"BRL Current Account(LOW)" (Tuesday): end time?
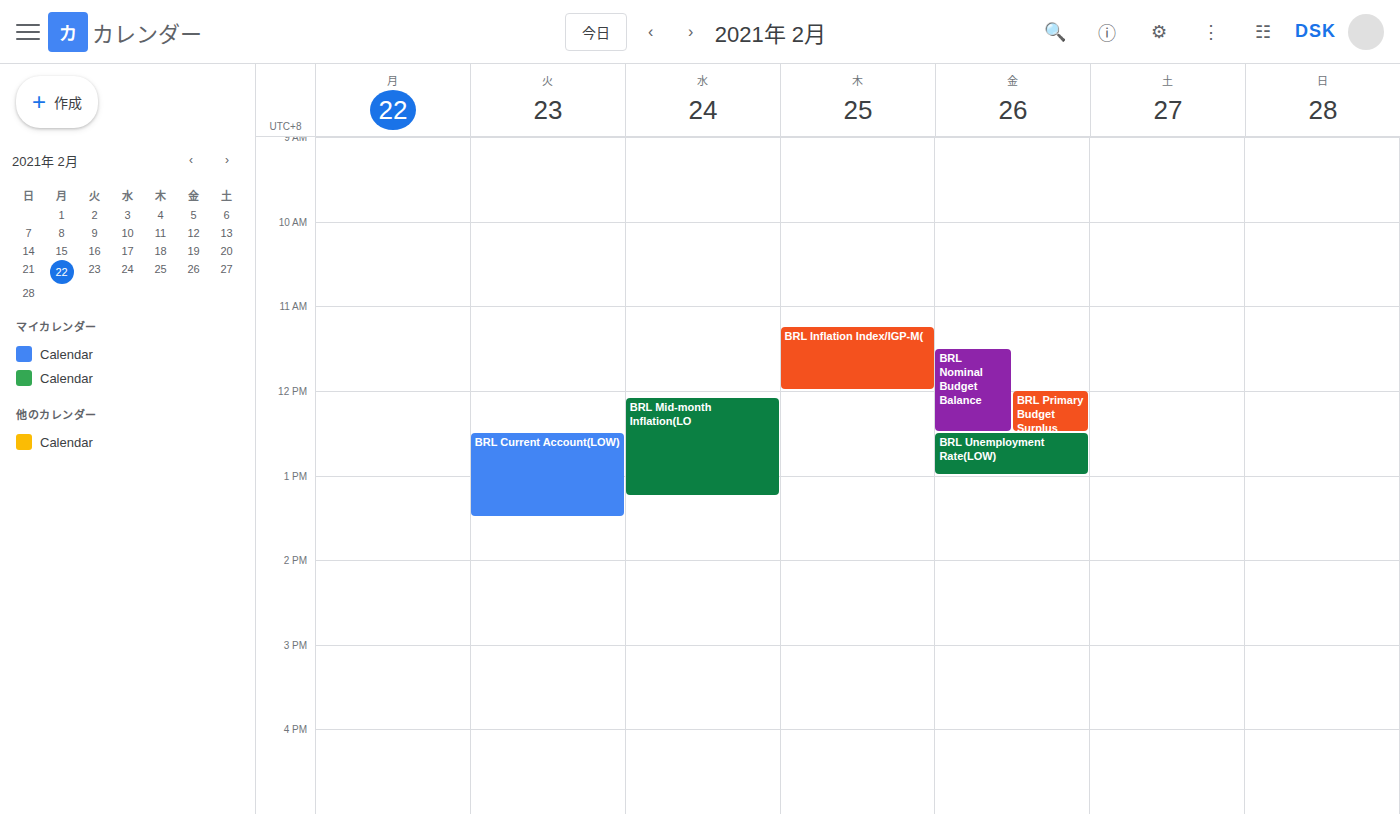
1:30 PM